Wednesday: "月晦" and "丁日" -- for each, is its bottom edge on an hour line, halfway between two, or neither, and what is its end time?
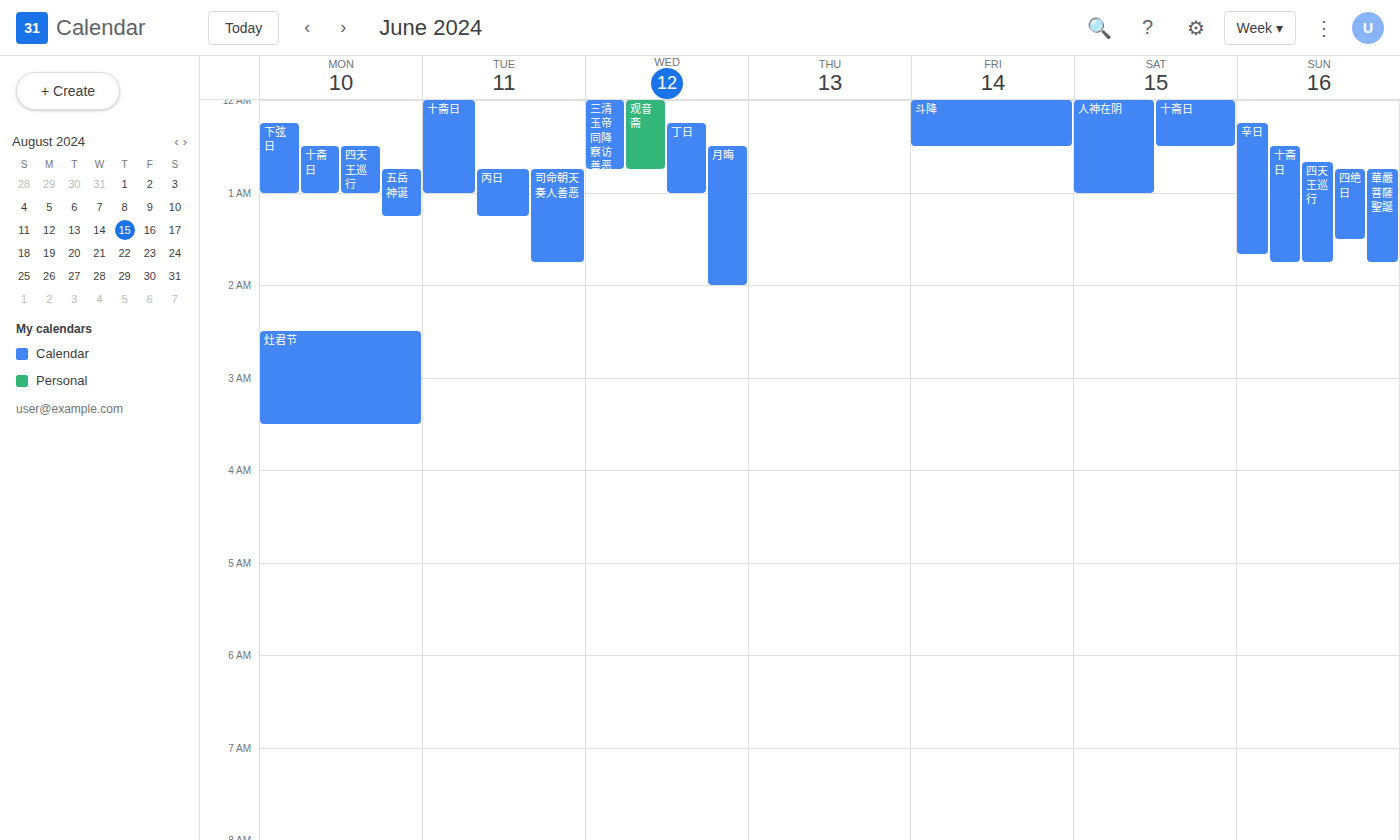
"月晦": 2:00 AM, exactly on the 2 AM line. "丁日": 1:00 AM, exactly on the 1 AM line.